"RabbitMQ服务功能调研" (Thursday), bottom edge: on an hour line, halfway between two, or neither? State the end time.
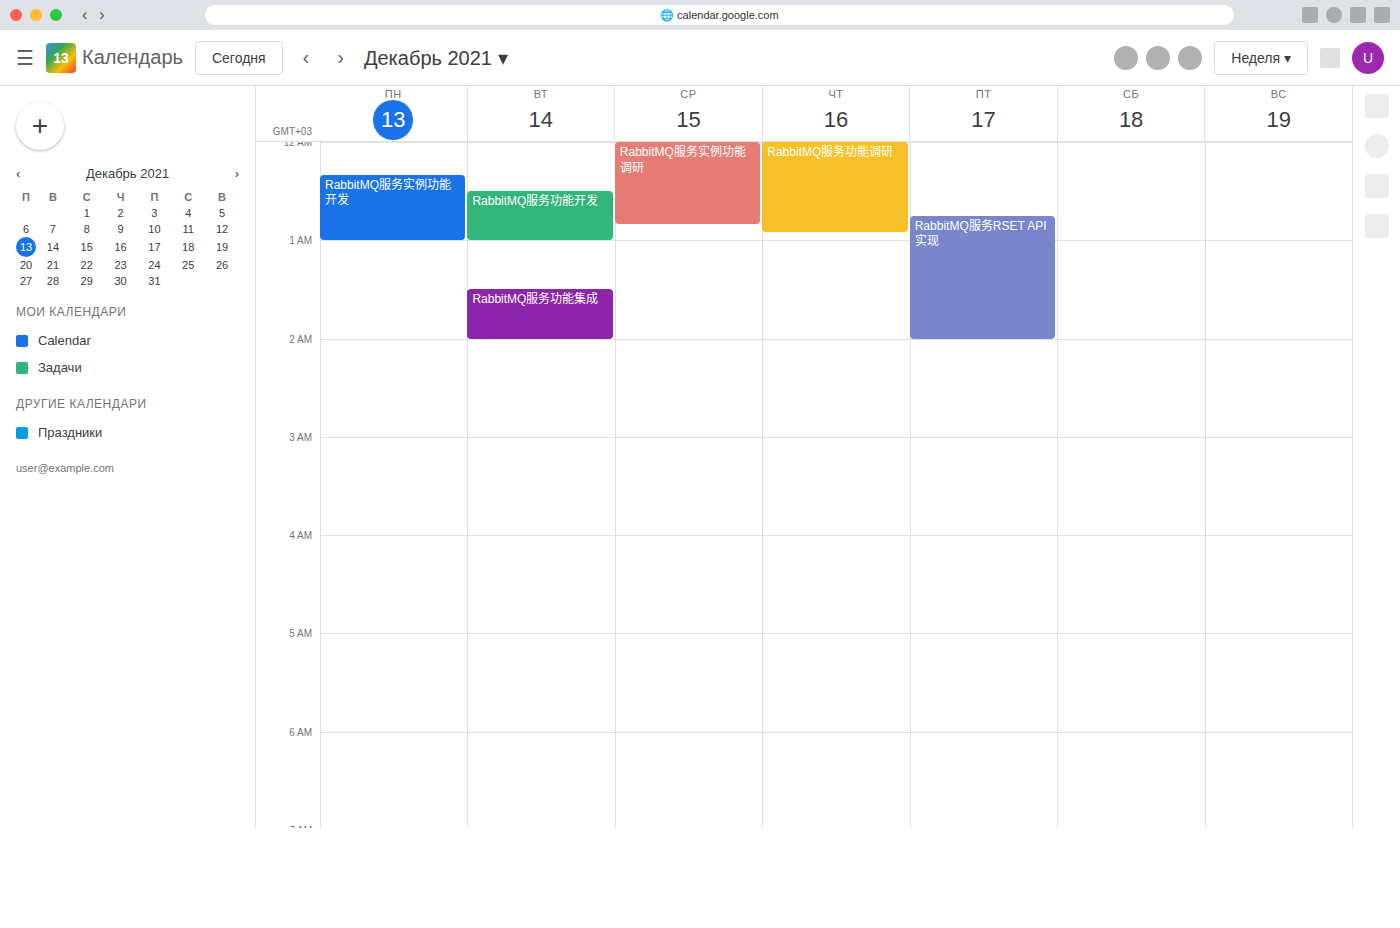
12:55 AM -- neither: 55 minutes below the 12 AM line and 5 minutes above the 1 AM line.